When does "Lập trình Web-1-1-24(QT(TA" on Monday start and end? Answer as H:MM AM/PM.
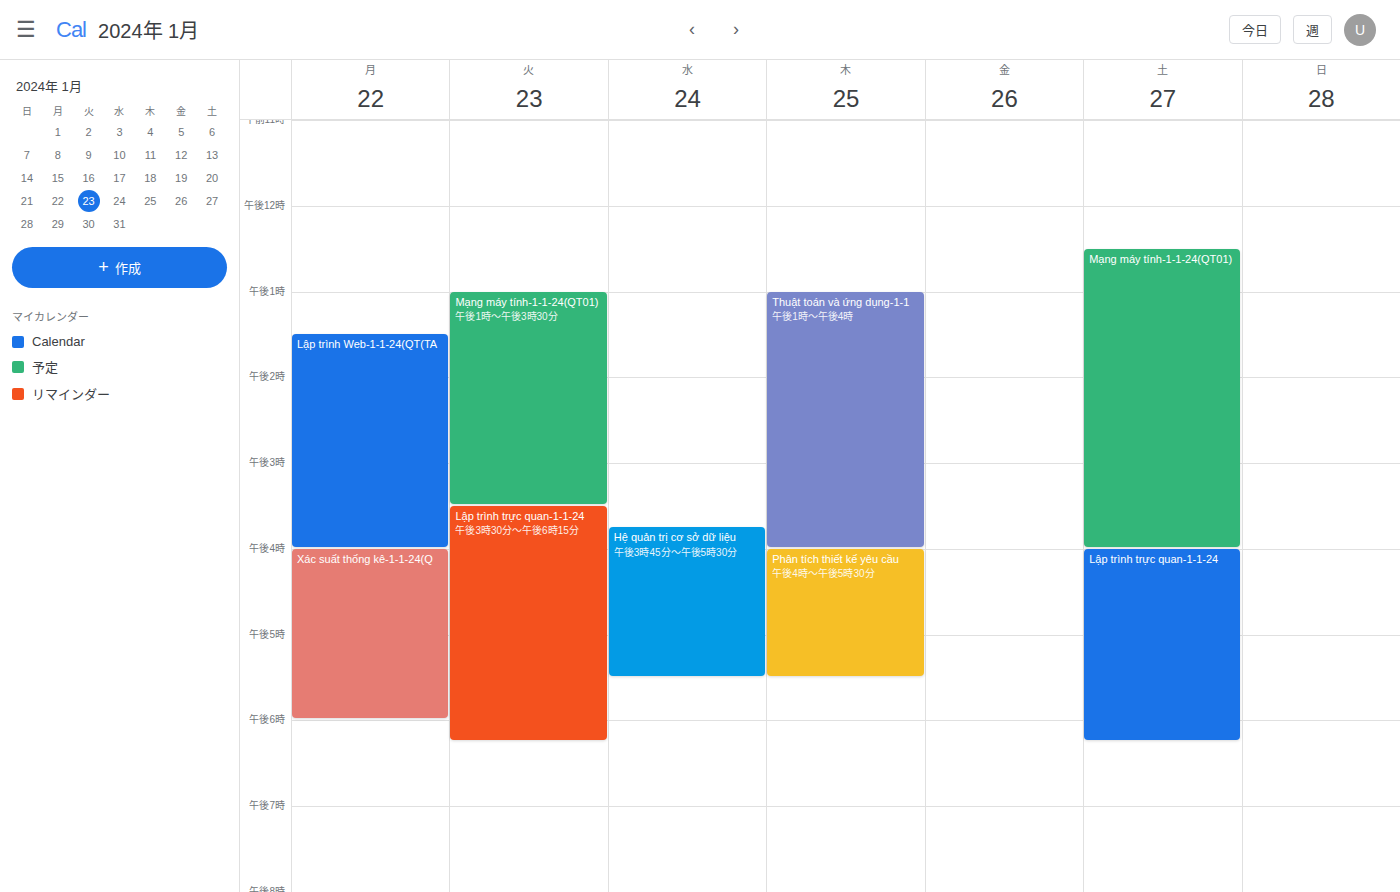
1:30 PM to 4:00 PM